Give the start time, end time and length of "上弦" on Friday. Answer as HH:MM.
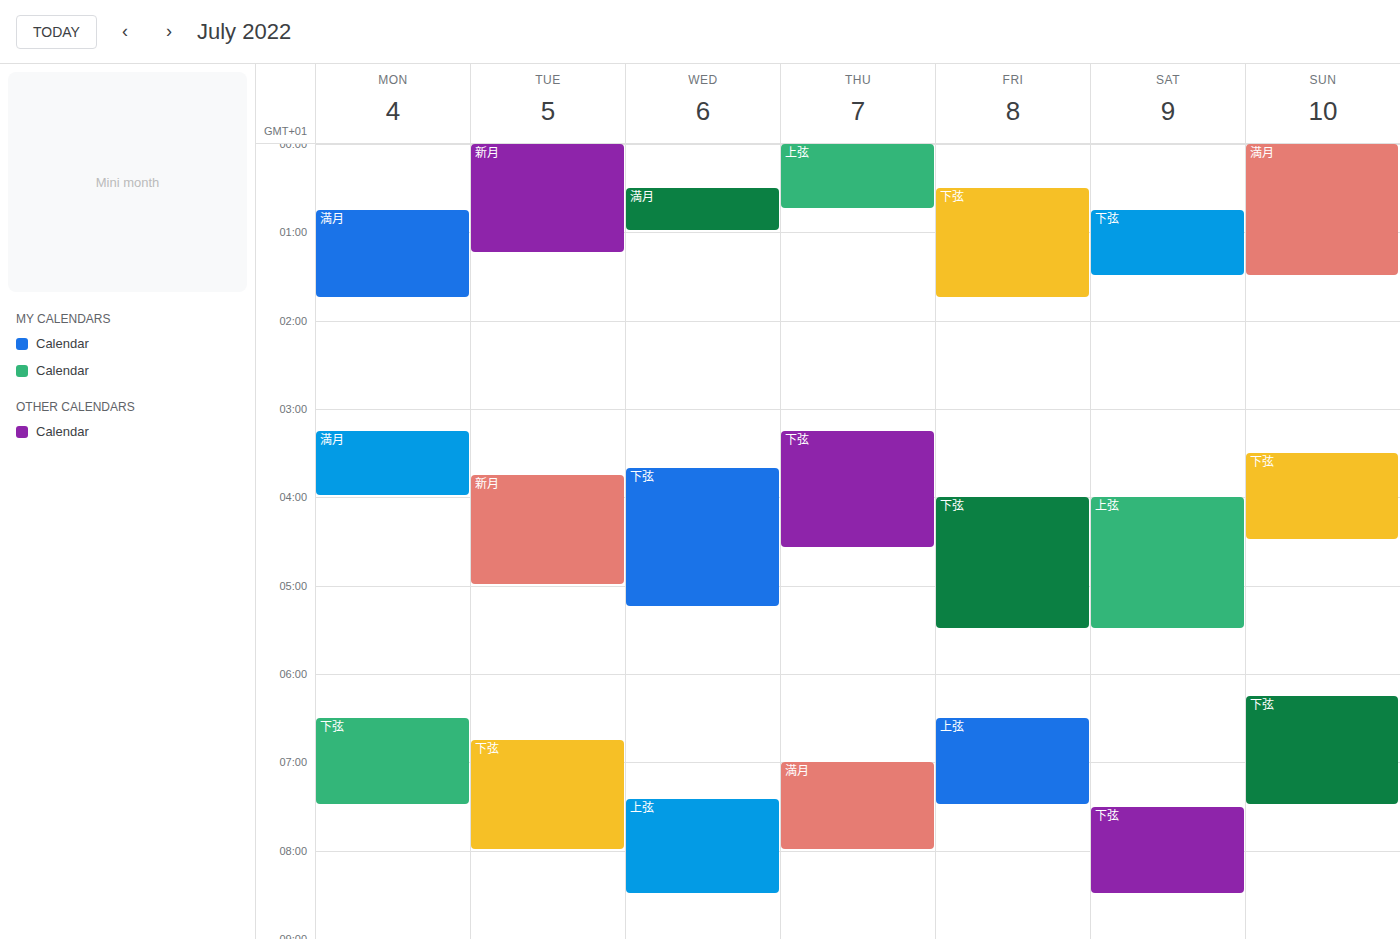
06:30 to 07:30, 1 hour